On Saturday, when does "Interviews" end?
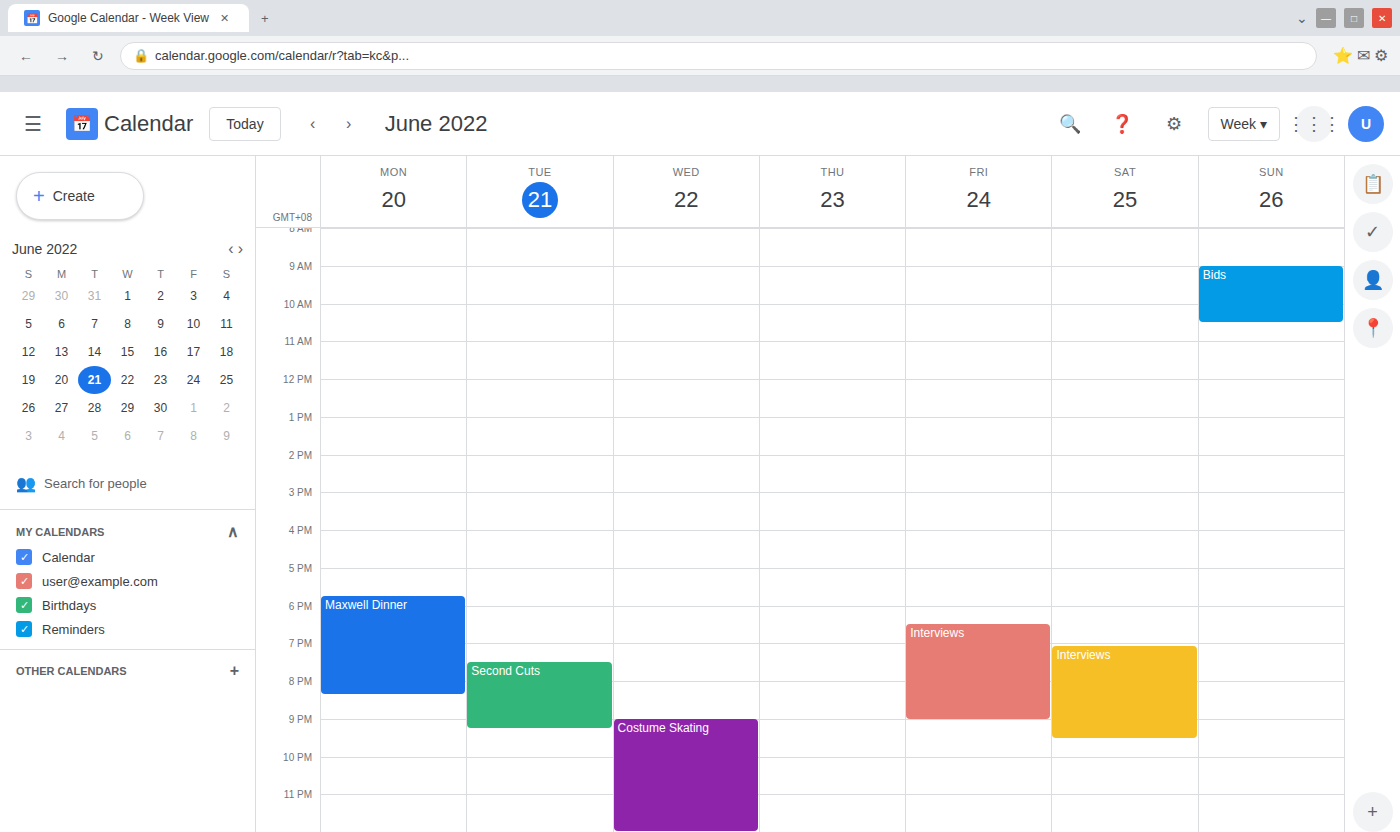
9:30 PM